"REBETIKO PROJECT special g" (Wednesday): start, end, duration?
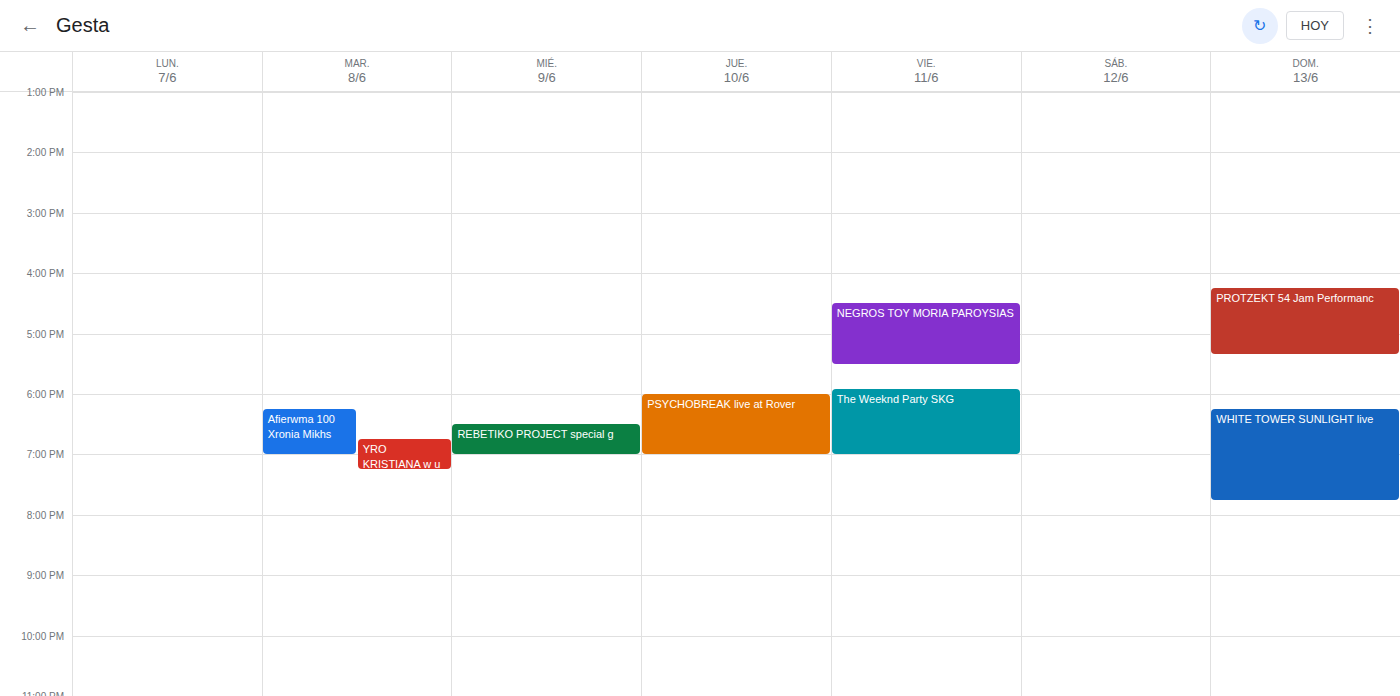
6:30 PM to 7:00 PM, 30 minutes